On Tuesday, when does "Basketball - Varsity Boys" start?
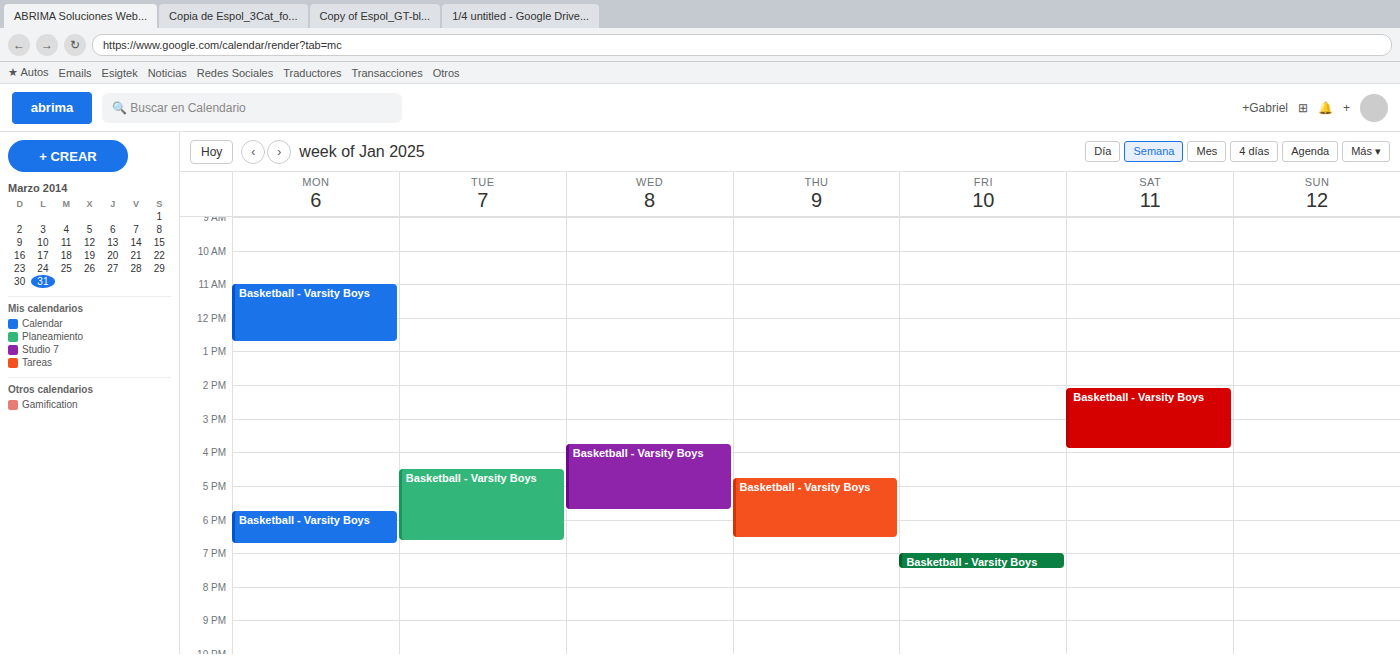
16:30